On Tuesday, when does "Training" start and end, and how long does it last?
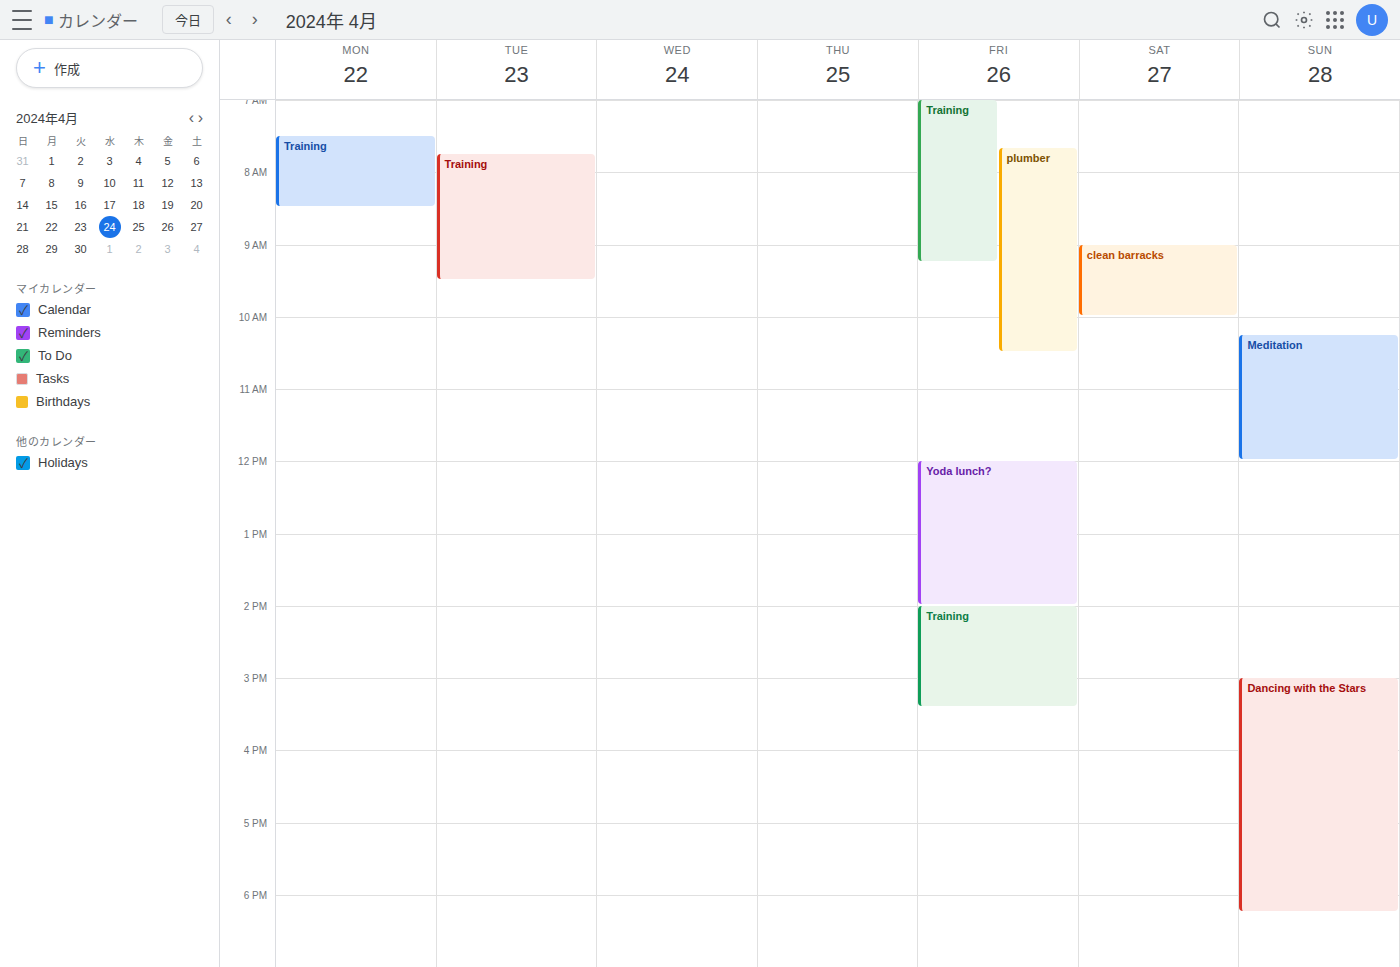
7:45 AM to 9:30 AM, 1 hour 45 minutes